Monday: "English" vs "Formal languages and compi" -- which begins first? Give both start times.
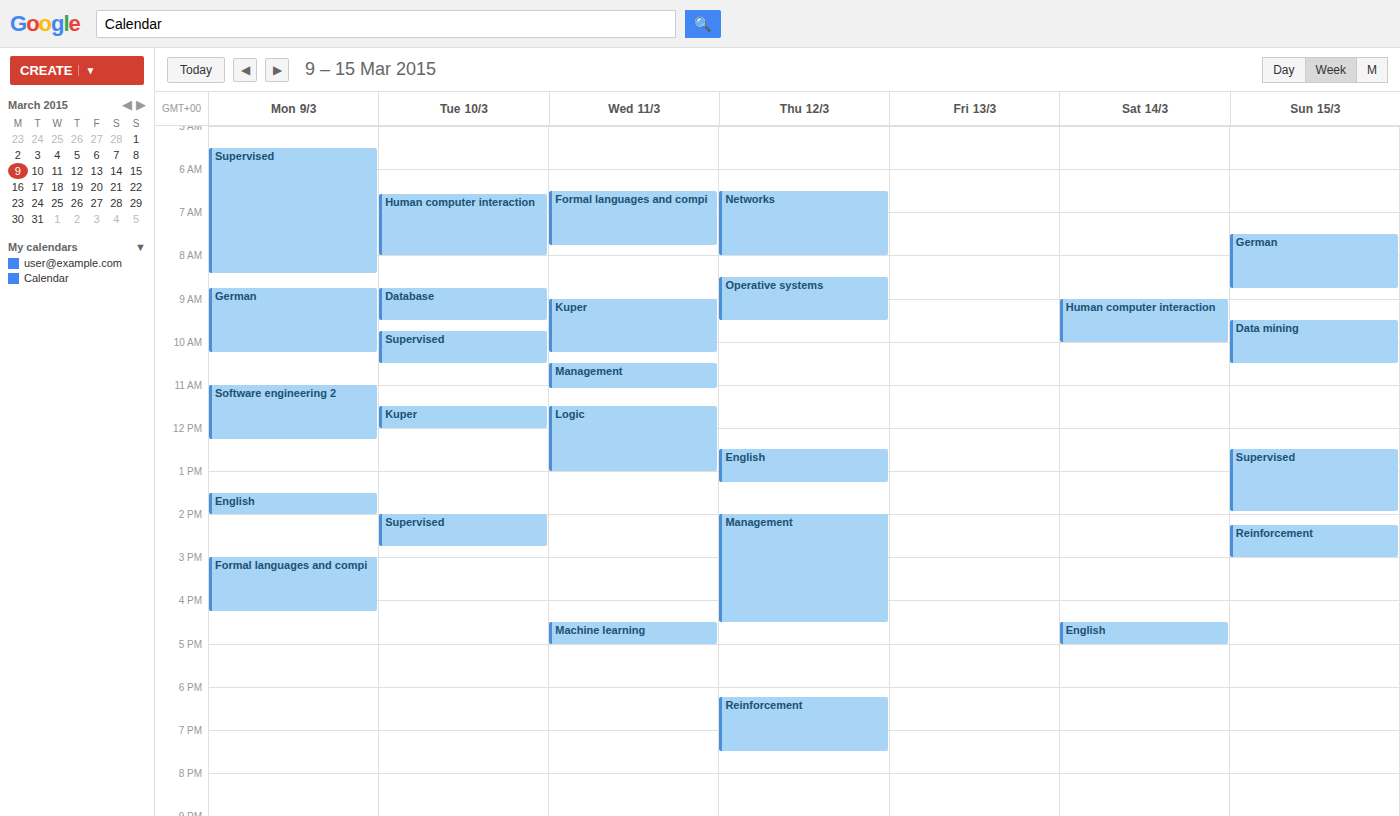
"English" 1:30 PM; "Formal languages and compi" 3:00 PM.